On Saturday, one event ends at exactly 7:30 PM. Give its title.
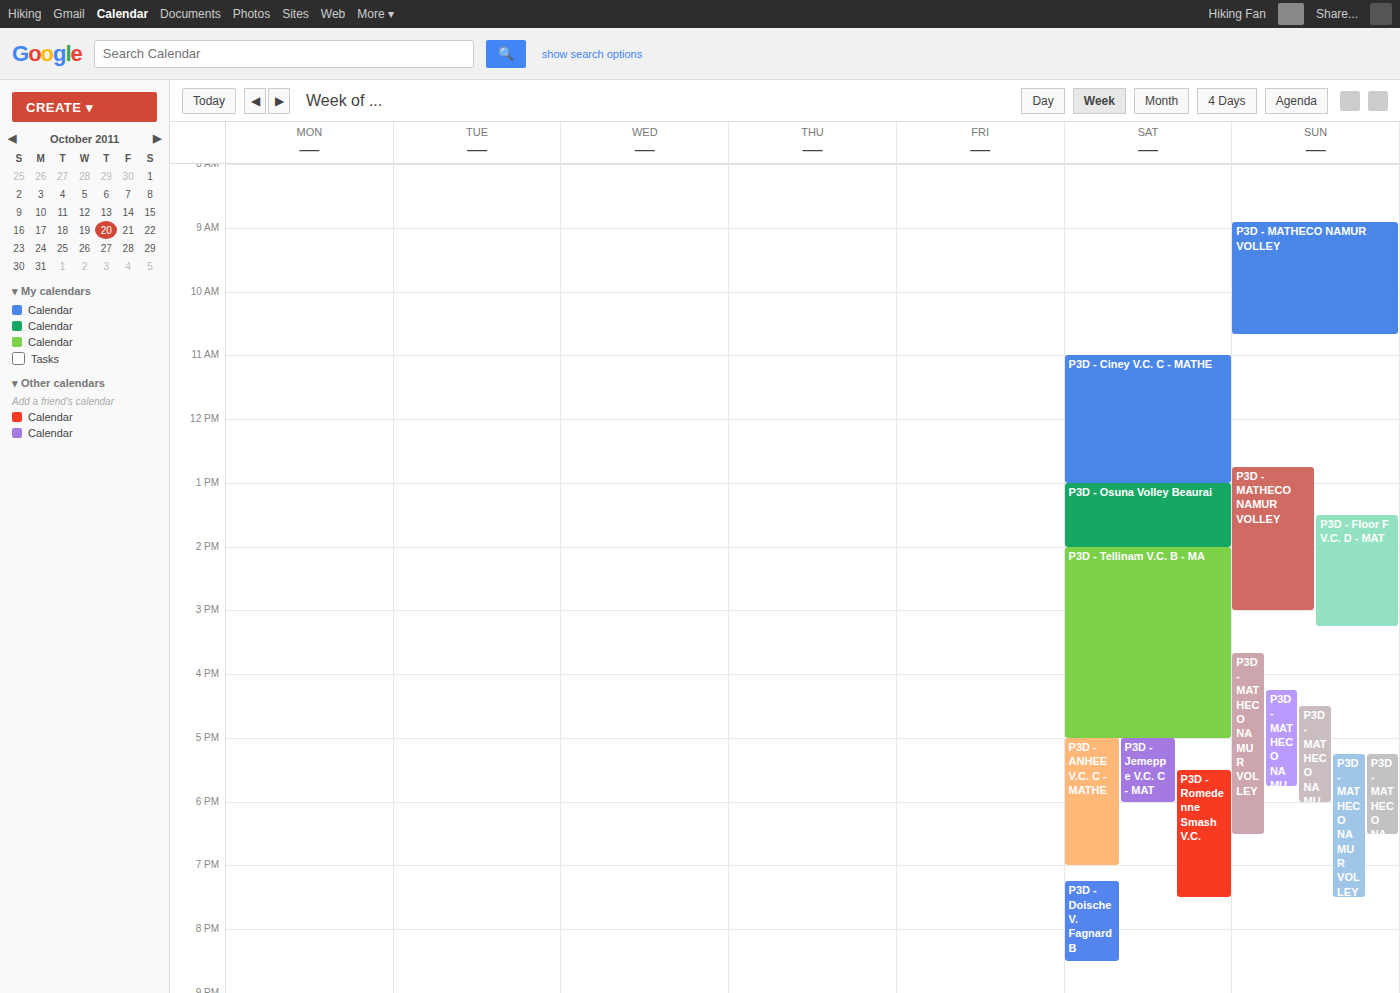
"P3D - Romedenne Smash V.C."